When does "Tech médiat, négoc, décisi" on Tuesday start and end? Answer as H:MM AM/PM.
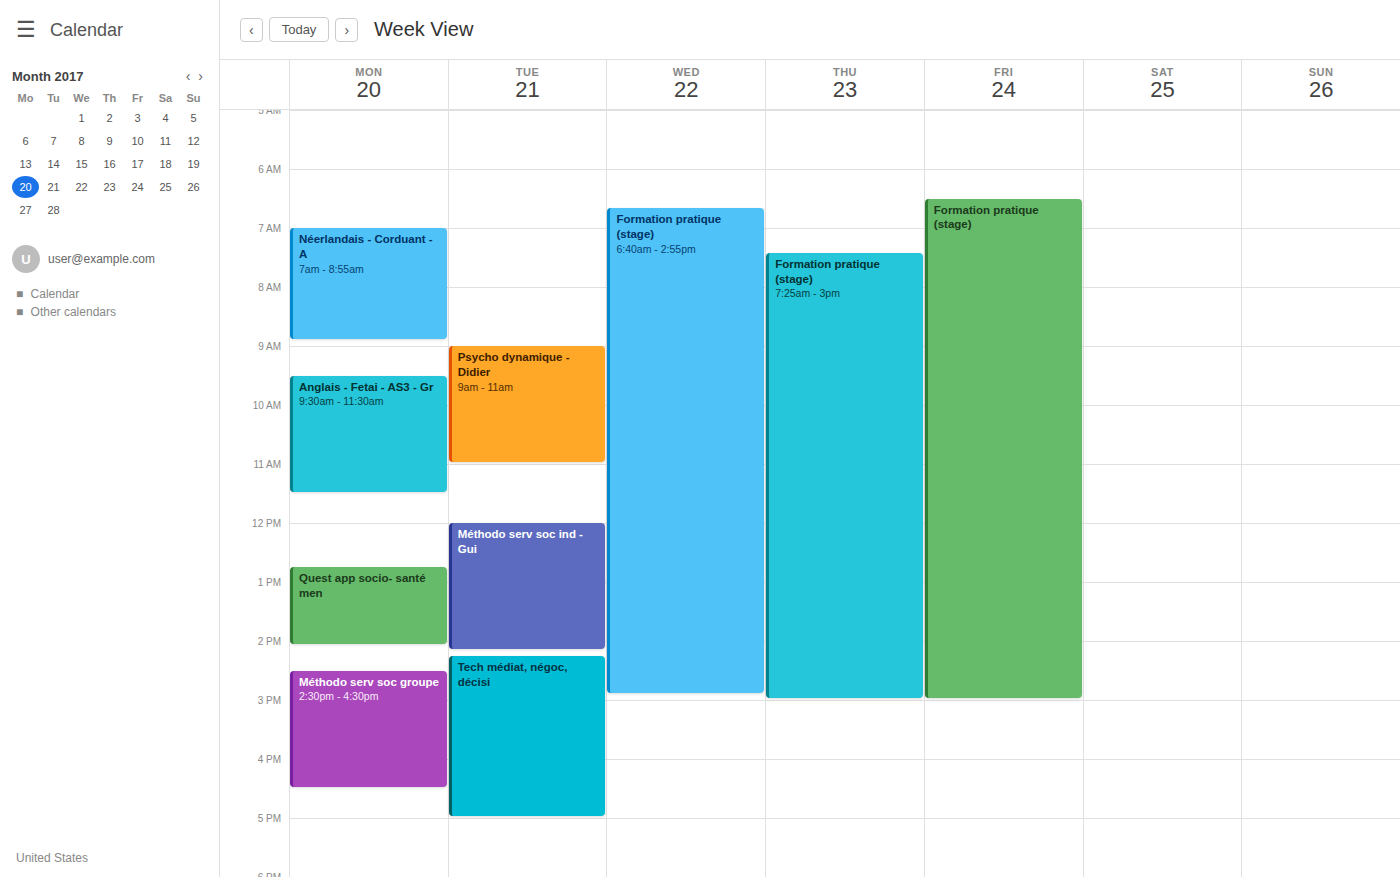
2:15 PM to 5:00 PM